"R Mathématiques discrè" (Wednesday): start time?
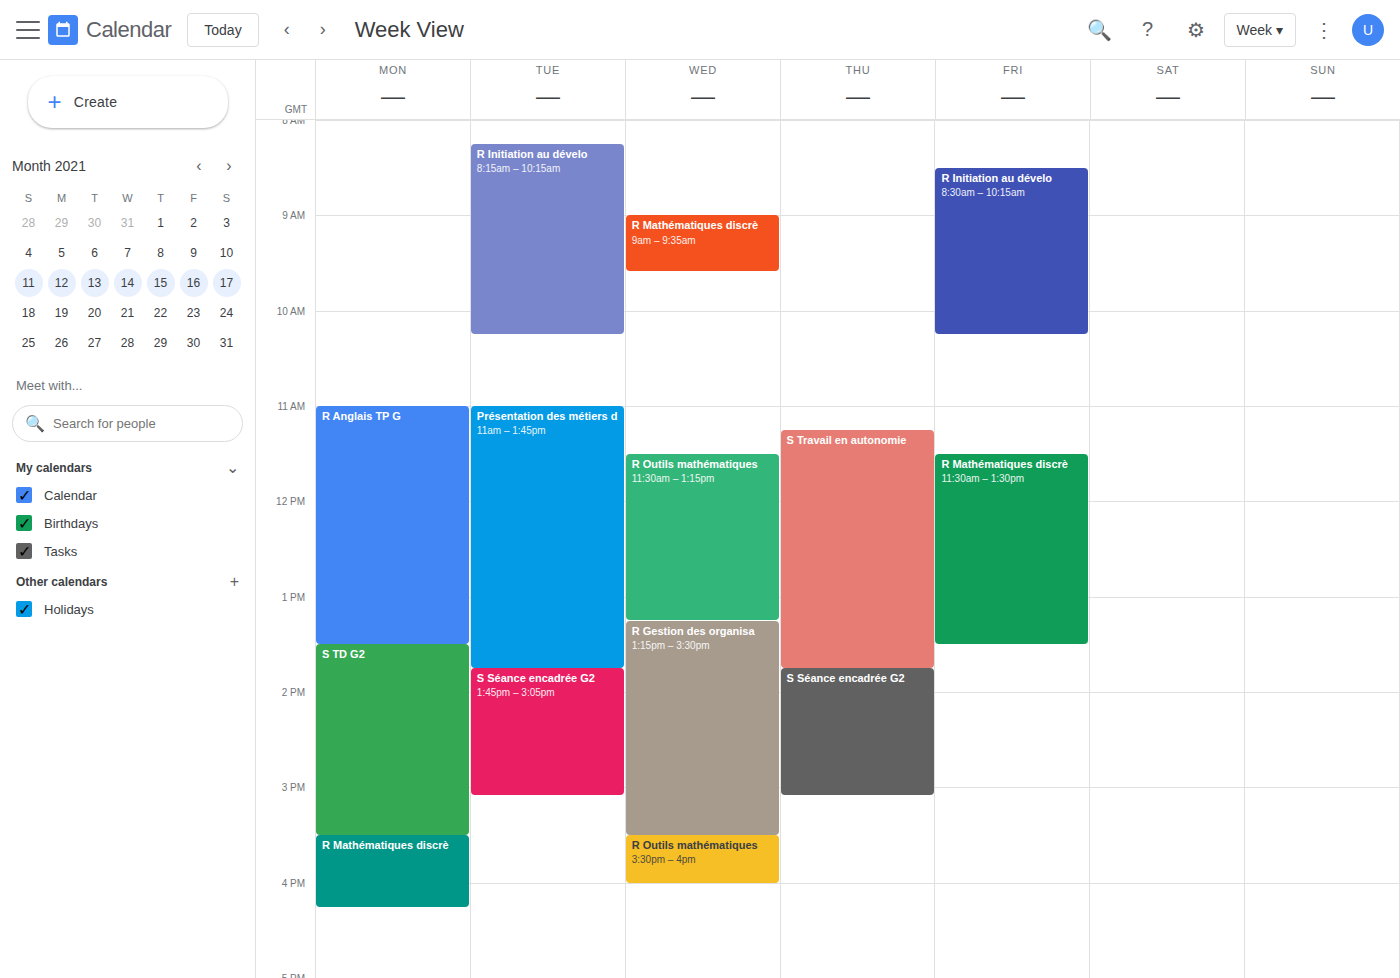
9:00 AM